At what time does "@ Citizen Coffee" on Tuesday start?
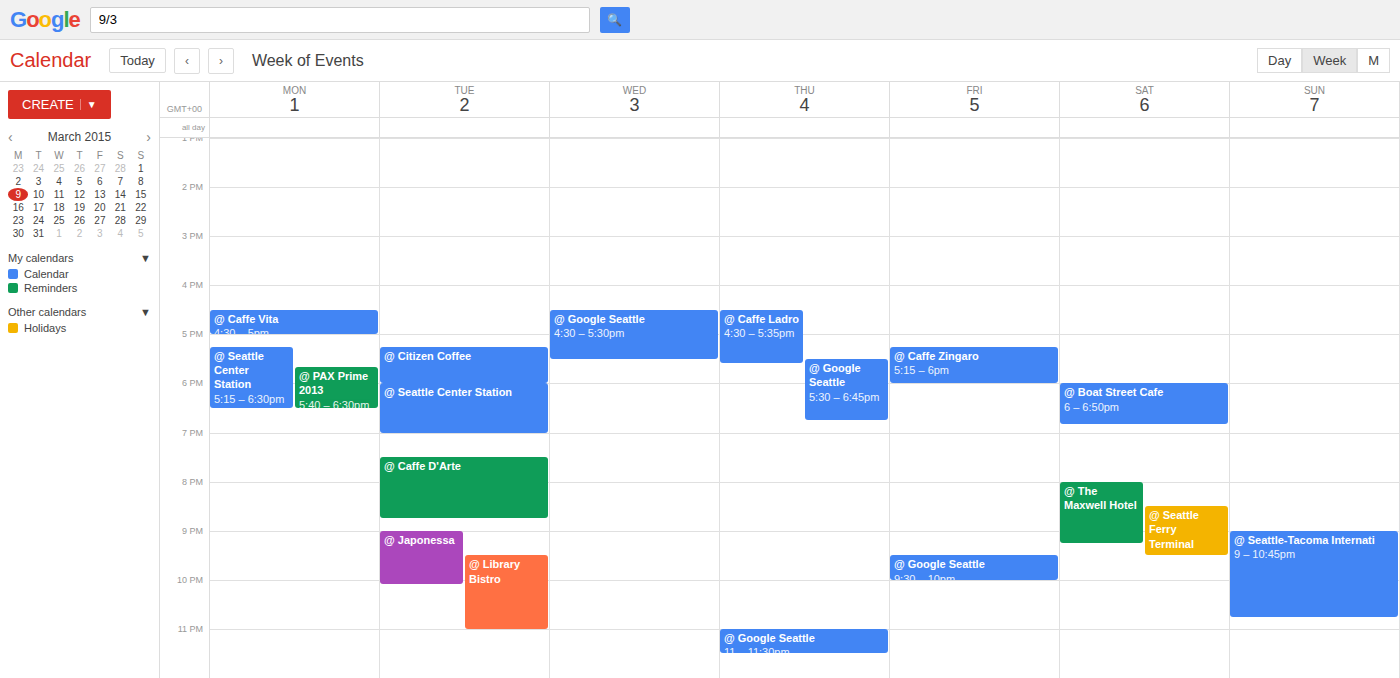
5:15 PM